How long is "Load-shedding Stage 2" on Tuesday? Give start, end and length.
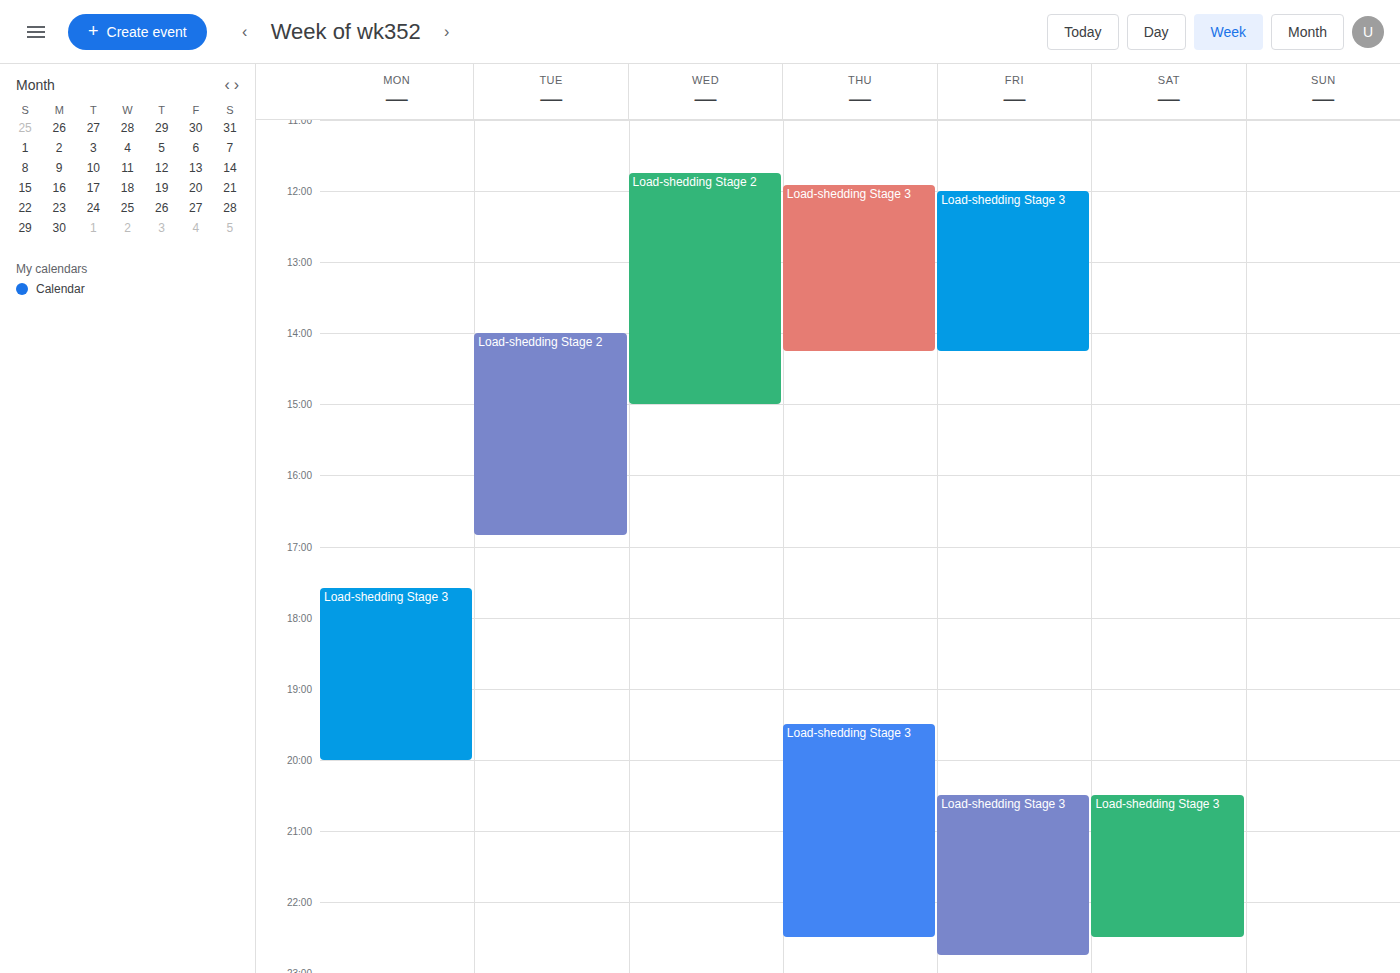
2:00 PM to 4:50 PM, 2 hours 50 minutes